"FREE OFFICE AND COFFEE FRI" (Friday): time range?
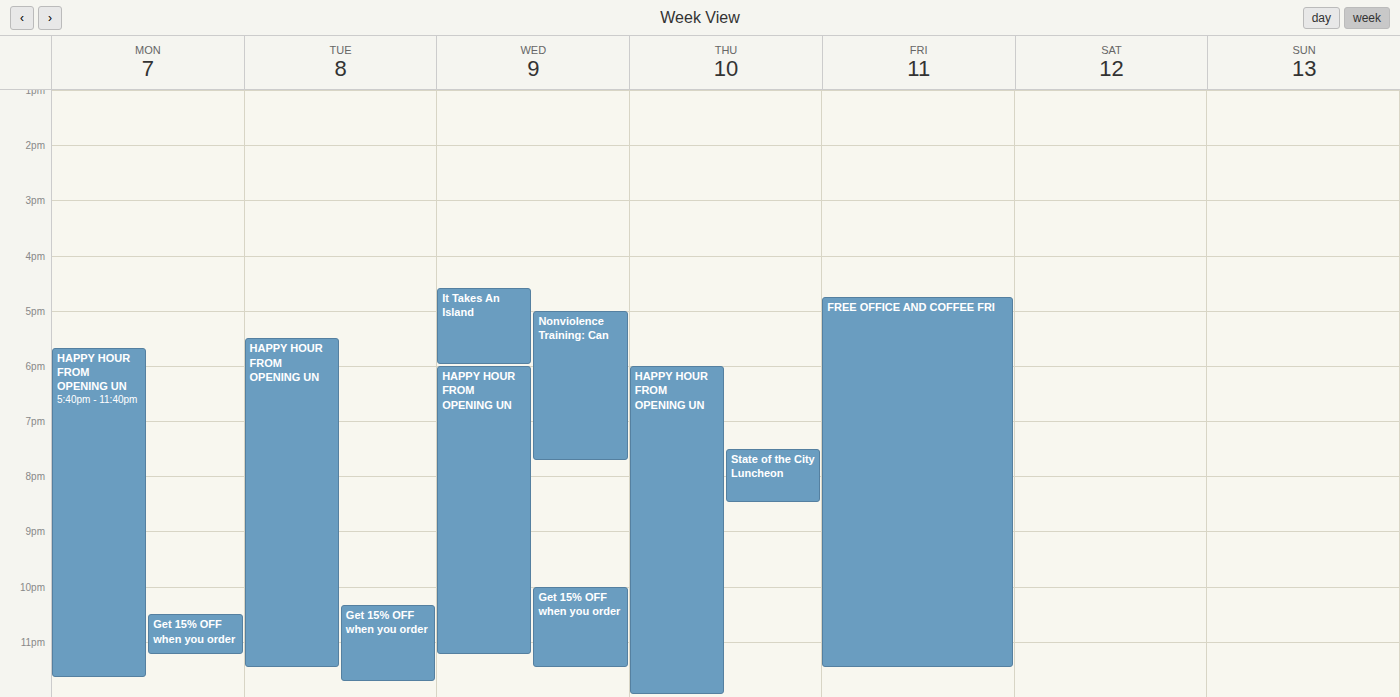
16:45 to 23:30